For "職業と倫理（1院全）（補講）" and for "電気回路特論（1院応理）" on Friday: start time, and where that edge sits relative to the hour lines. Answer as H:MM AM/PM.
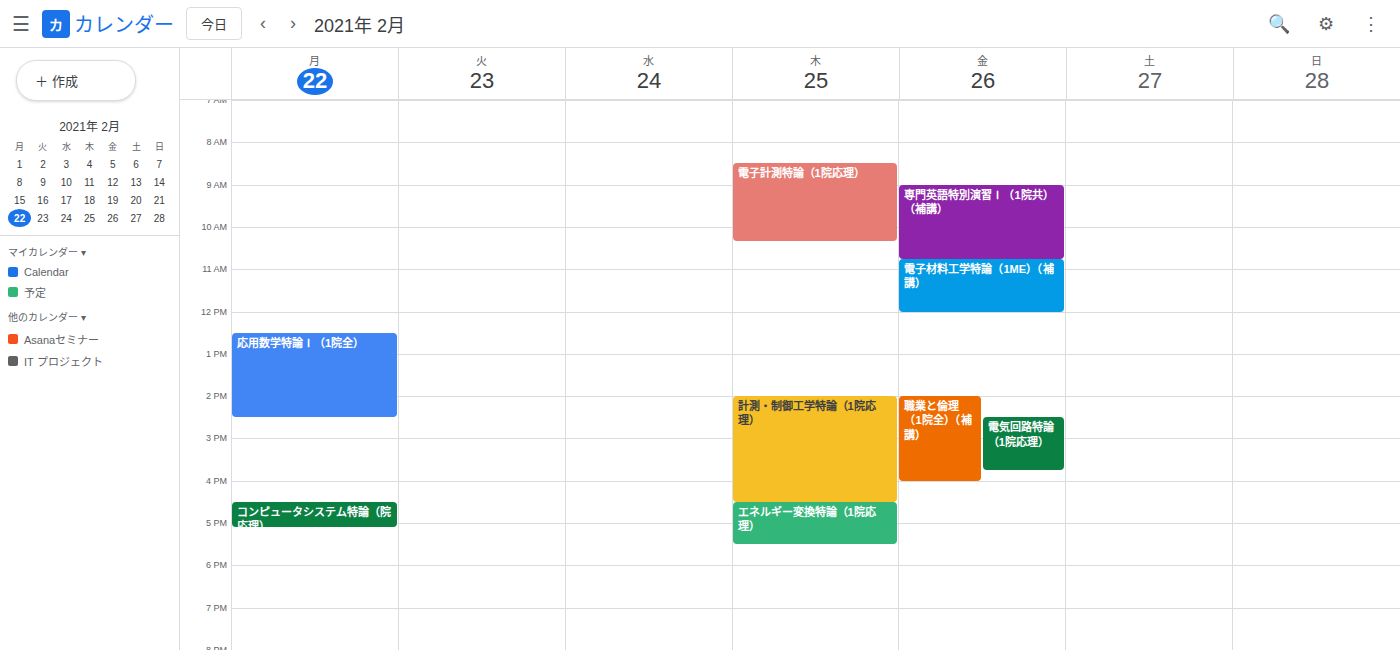
"職業と倫理（1院全）（補講）": 2:00 PM, exactly on the 2 PM line. "電気回路特論（1院応理）": 2:30 PM, halfway between the 2 PM and 3 PM lines.